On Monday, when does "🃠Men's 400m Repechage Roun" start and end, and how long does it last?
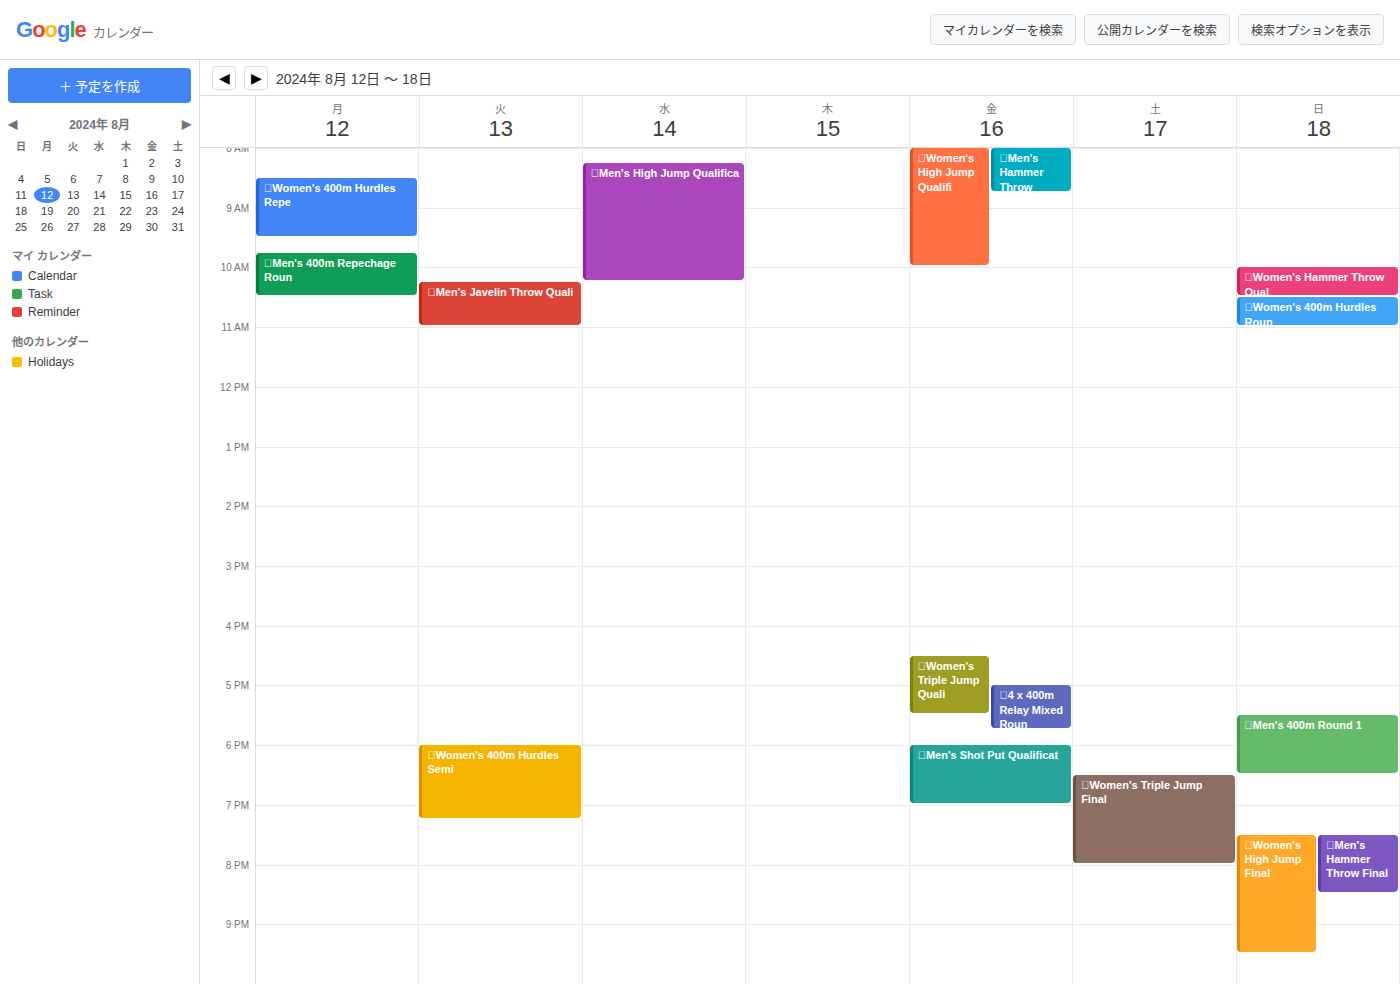
09:45 to 10:30, 45 minutes